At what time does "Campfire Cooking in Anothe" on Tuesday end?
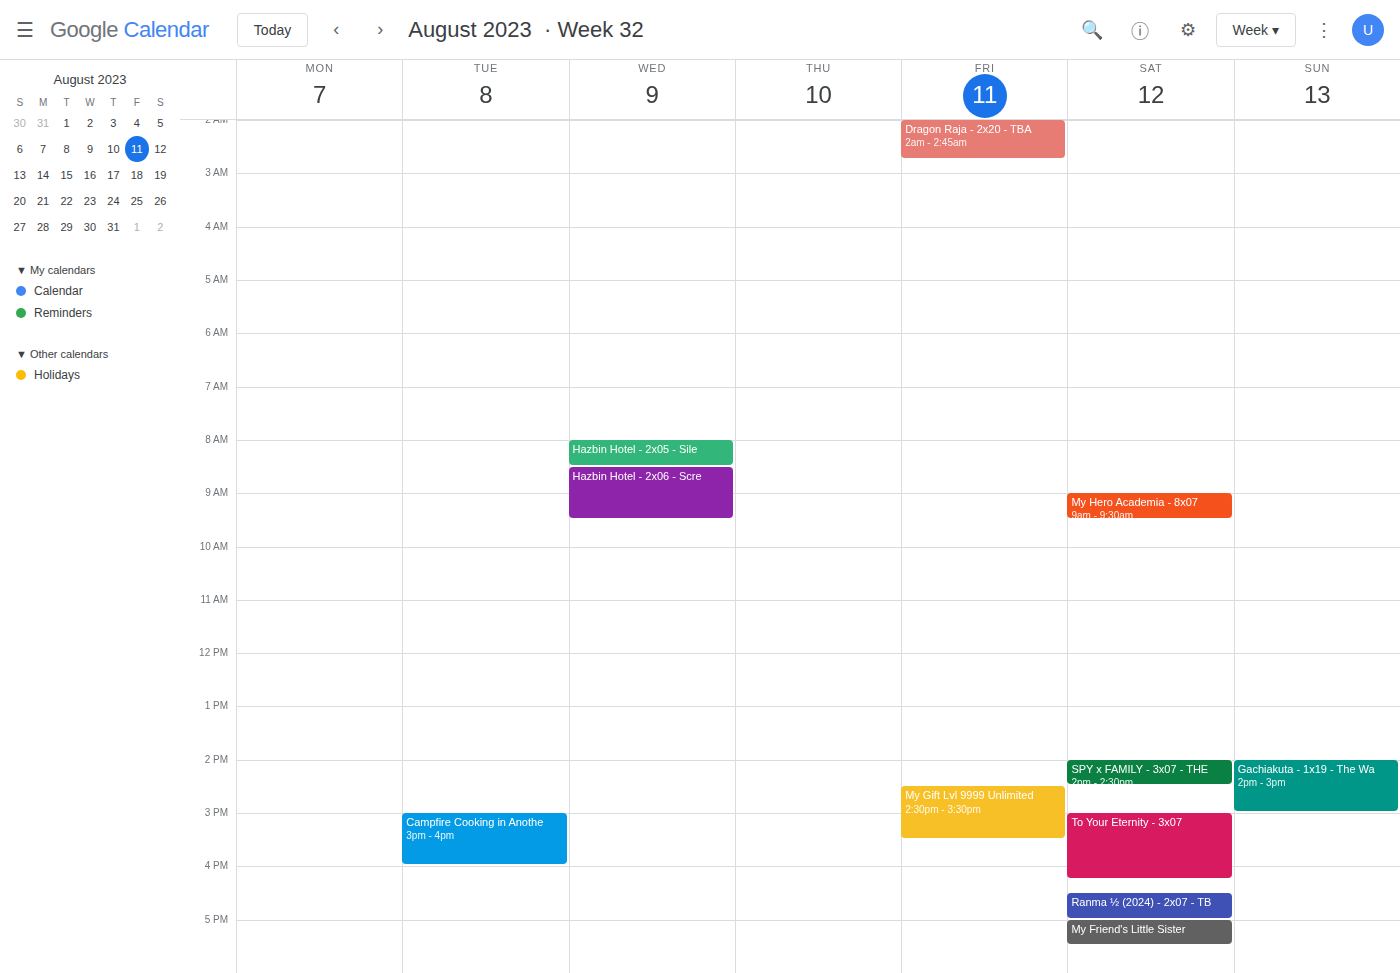
16:00